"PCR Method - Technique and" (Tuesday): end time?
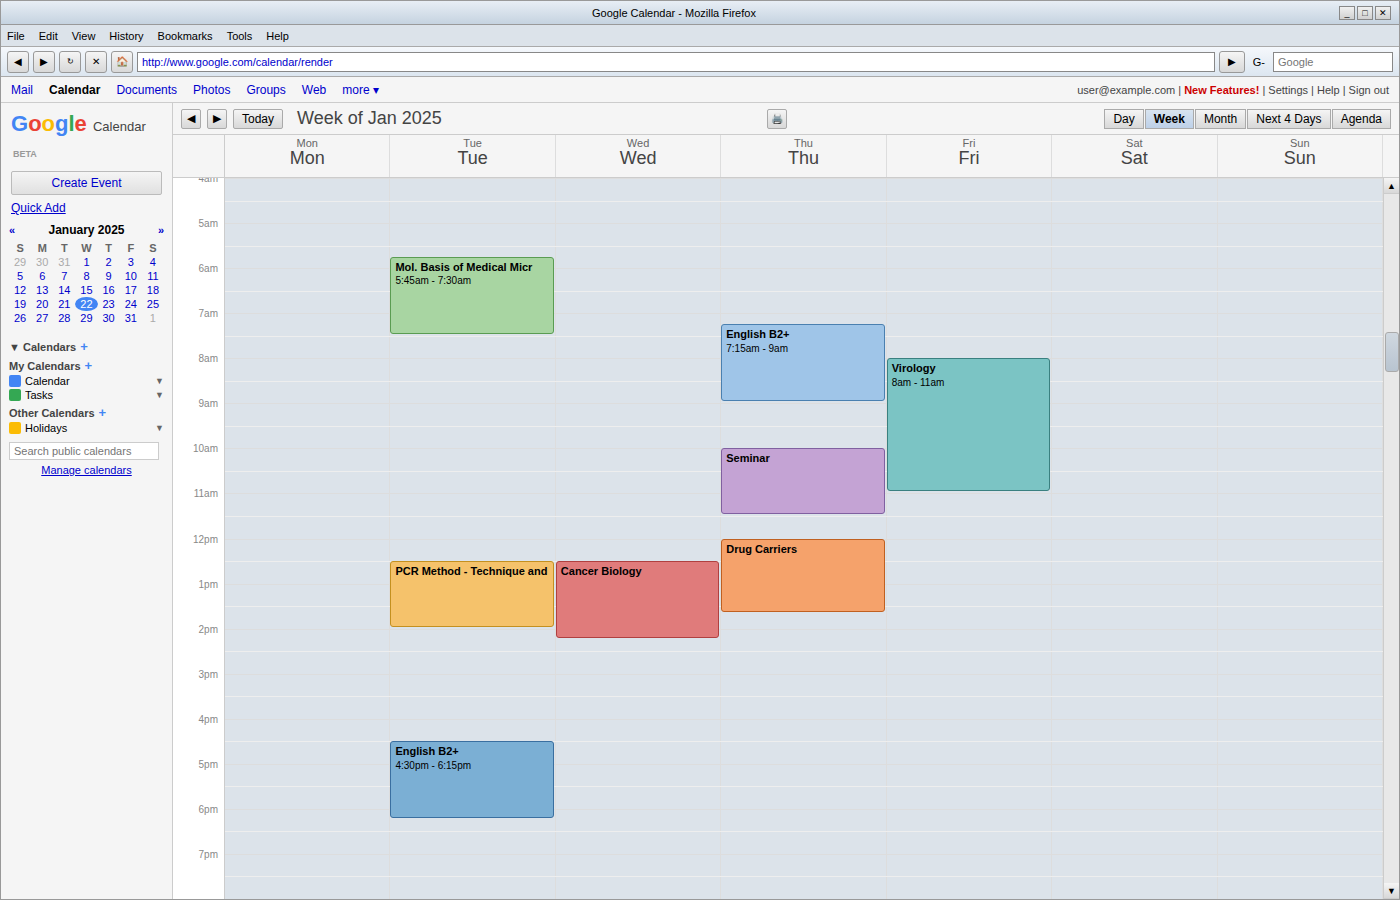
2:00 PM